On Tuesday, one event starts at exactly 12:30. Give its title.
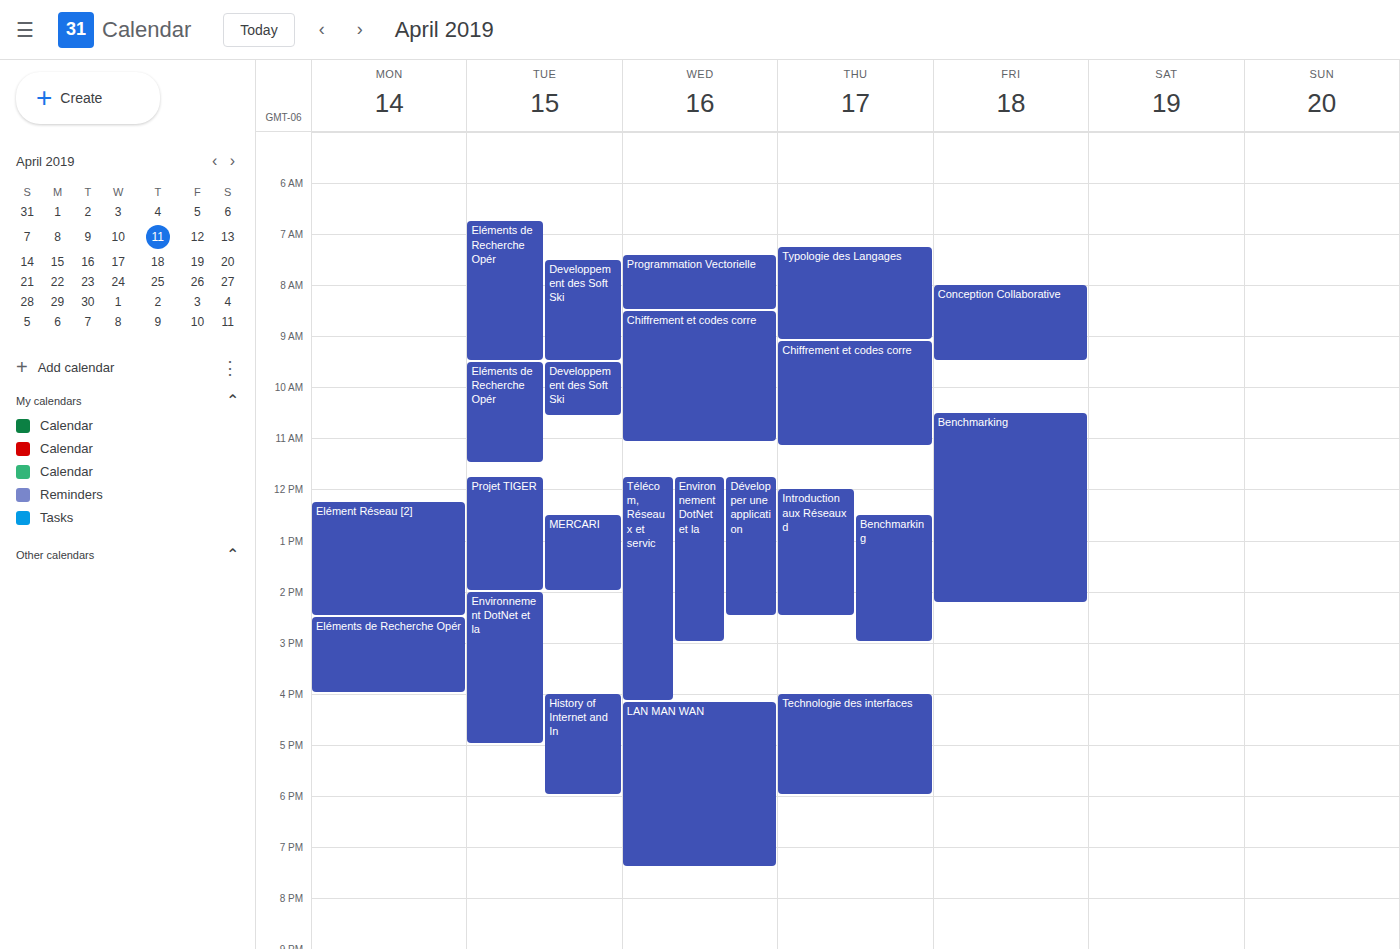
"MERCARI"